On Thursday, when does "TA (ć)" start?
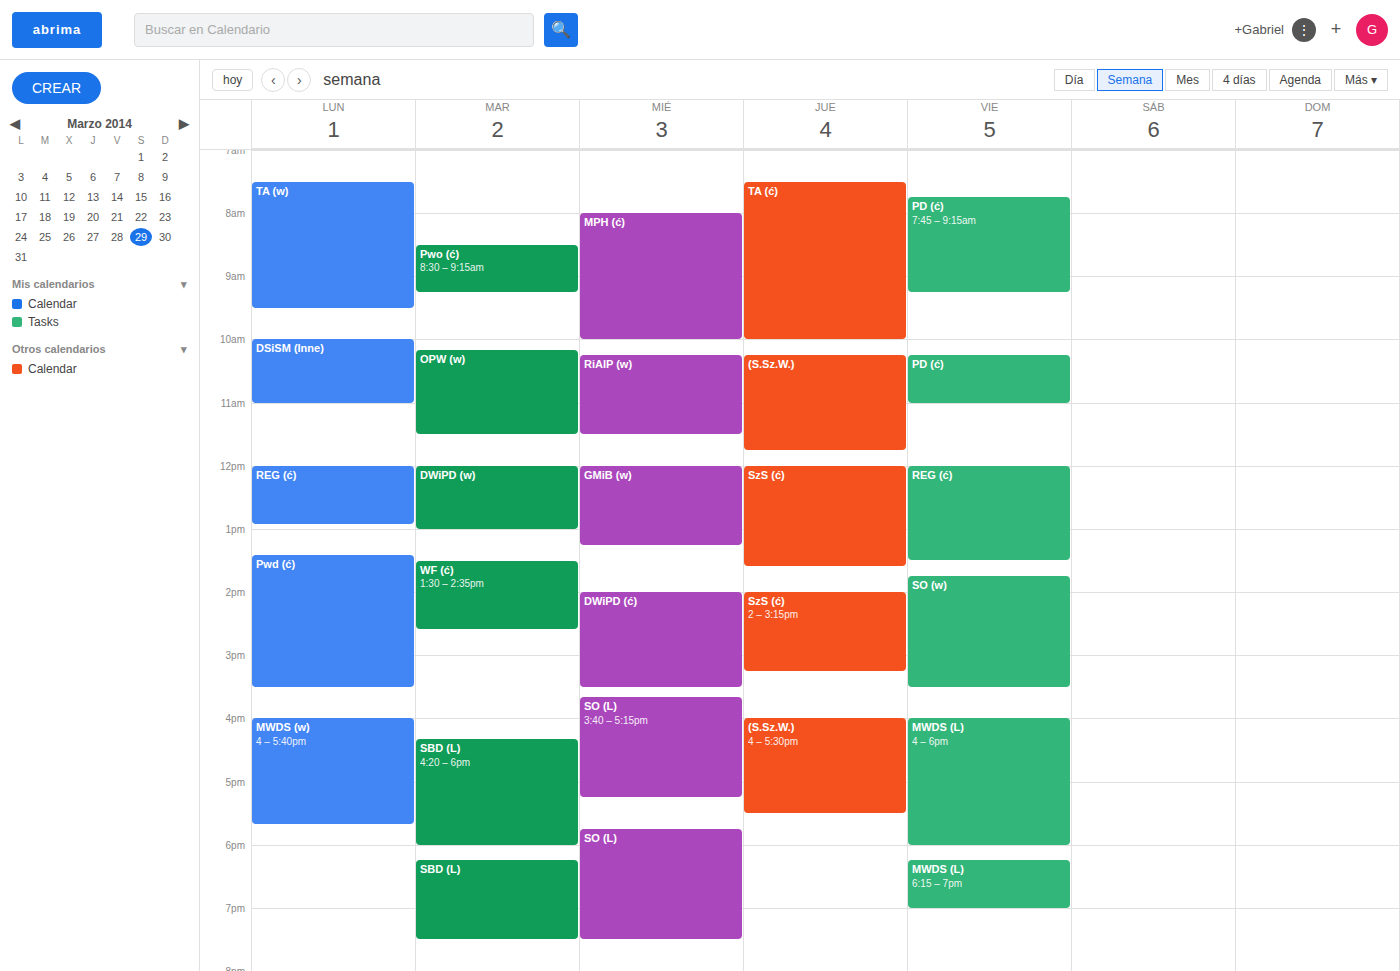
7:30 AM